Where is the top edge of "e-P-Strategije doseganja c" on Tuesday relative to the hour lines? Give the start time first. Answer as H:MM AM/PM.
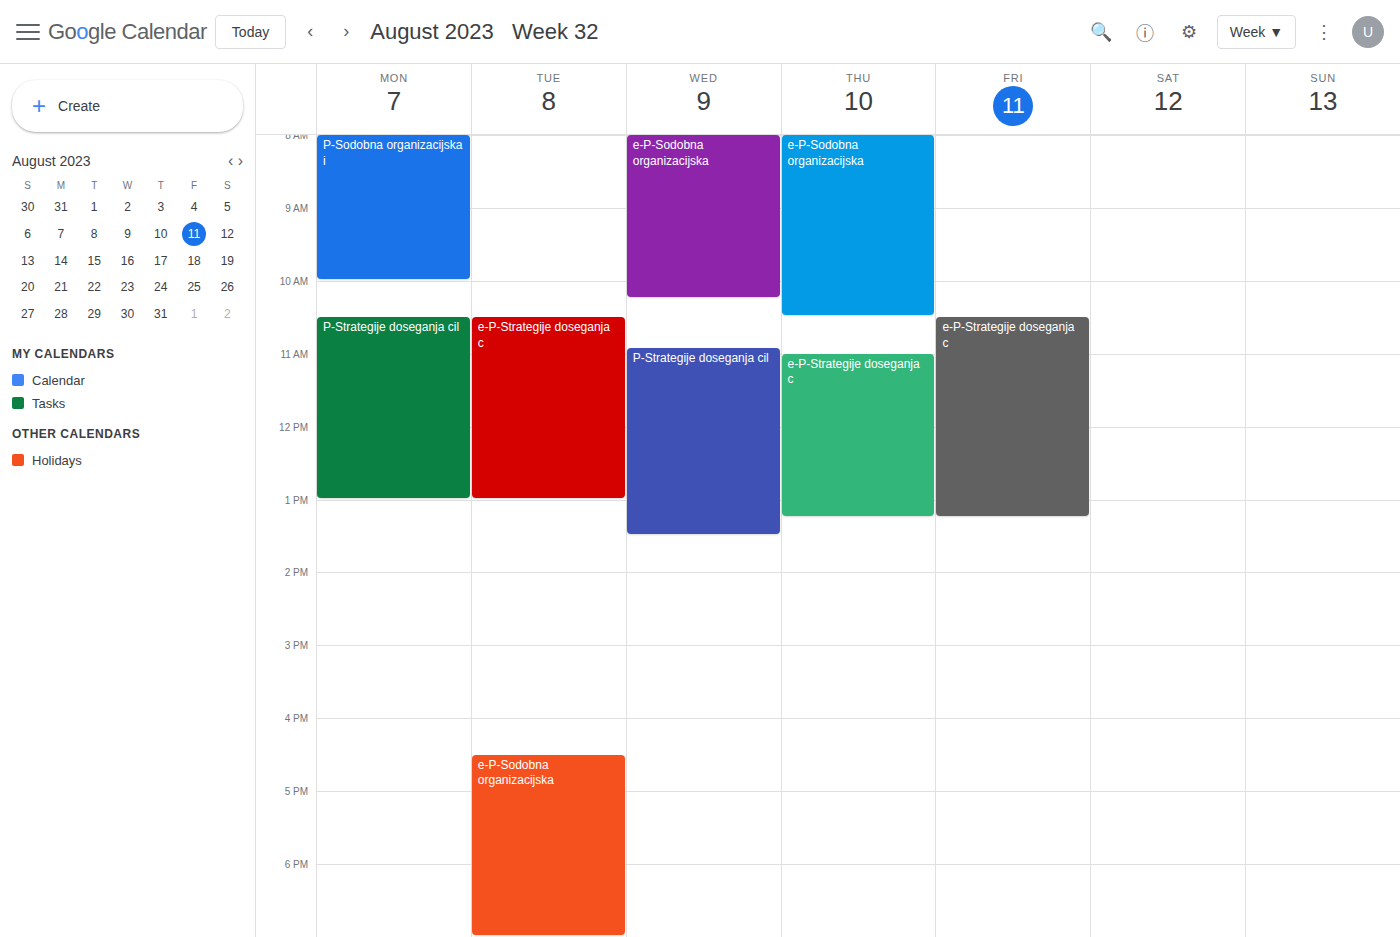
10:30 AM -- halfway between the 10 AM and 11 AM lines.